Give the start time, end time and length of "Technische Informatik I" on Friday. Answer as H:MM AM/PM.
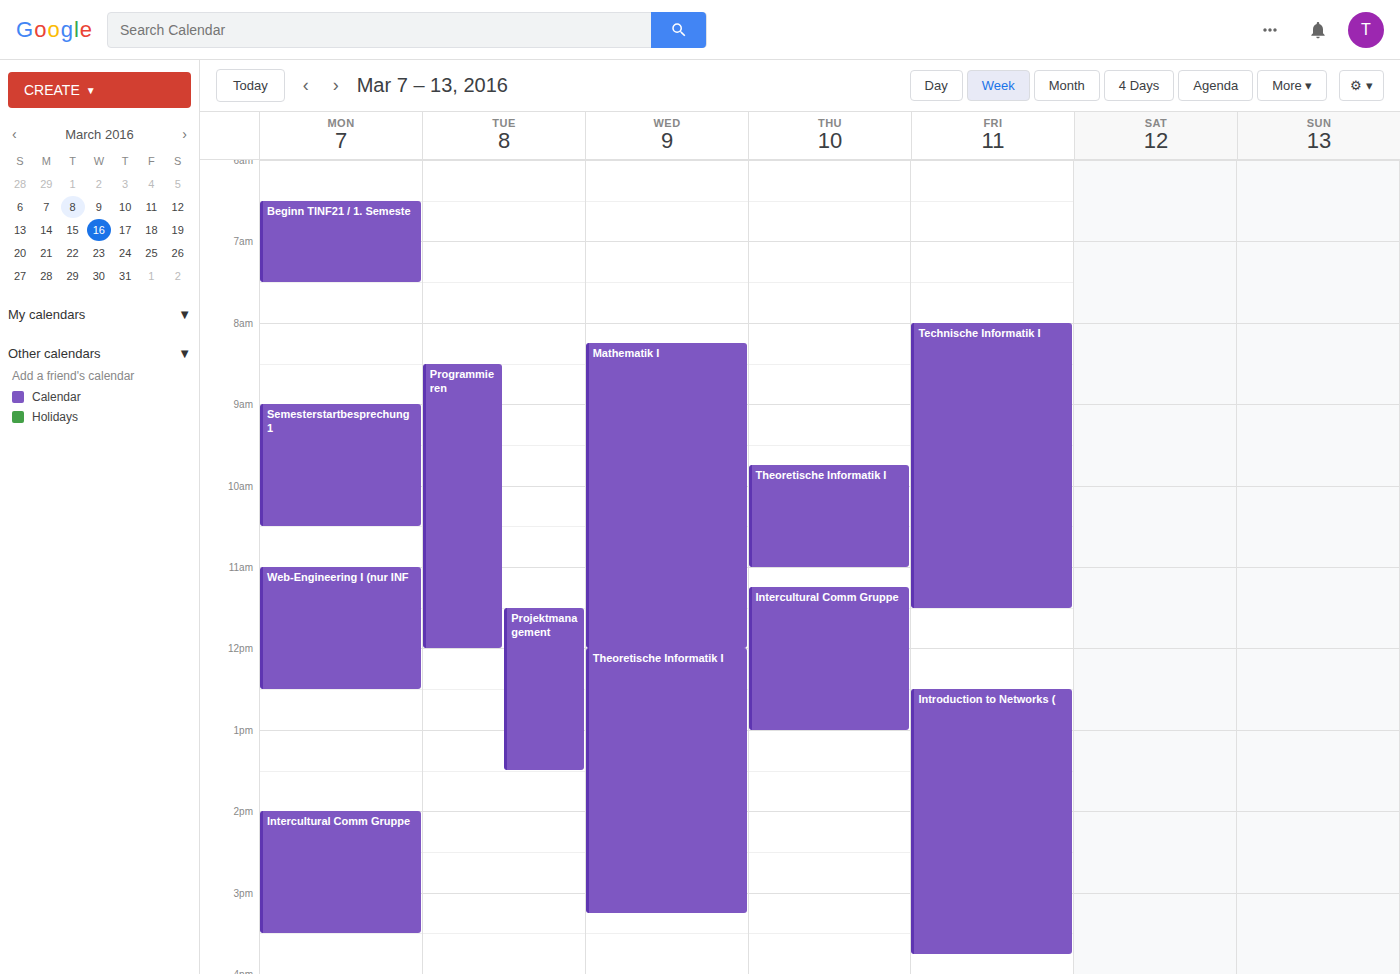
8:00 AM to 11:30 AM, 3 hours 30 minutes